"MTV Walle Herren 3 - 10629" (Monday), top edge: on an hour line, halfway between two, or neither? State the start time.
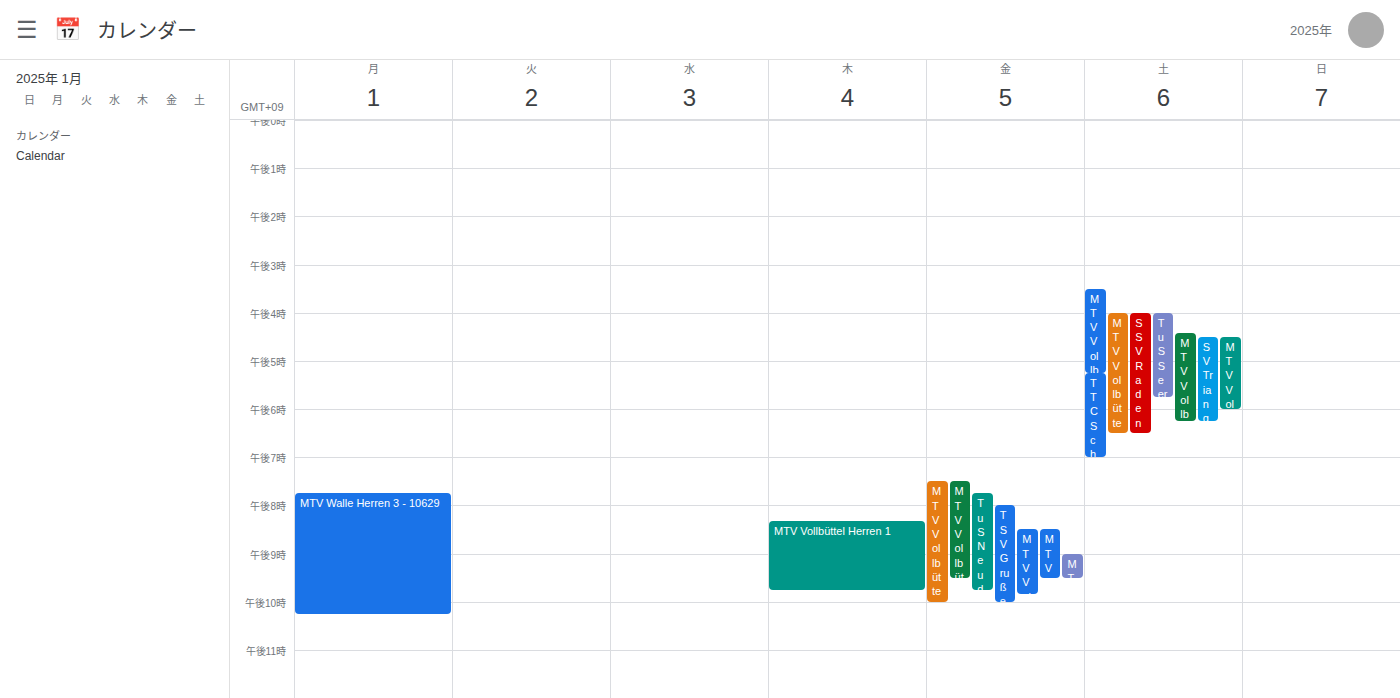
7:45 PM -- neither: three quarters of the way from the 7 PM line to the 8 PM line.